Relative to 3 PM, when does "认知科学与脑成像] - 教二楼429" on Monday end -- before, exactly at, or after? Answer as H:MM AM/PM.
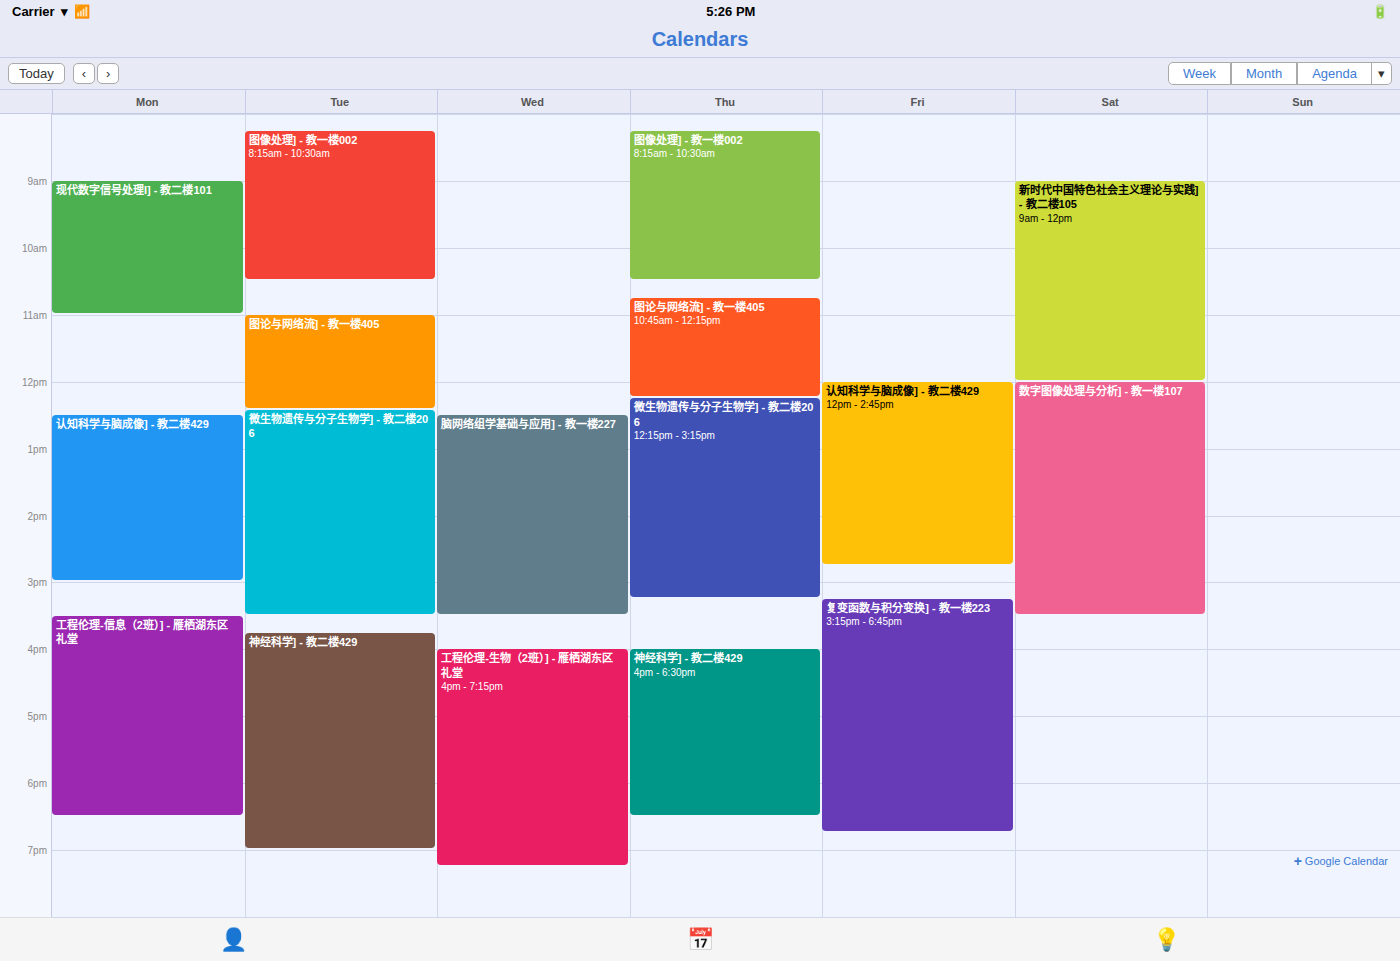
3:00 PM -- exactly at 3 PM, on the 3 PM line.